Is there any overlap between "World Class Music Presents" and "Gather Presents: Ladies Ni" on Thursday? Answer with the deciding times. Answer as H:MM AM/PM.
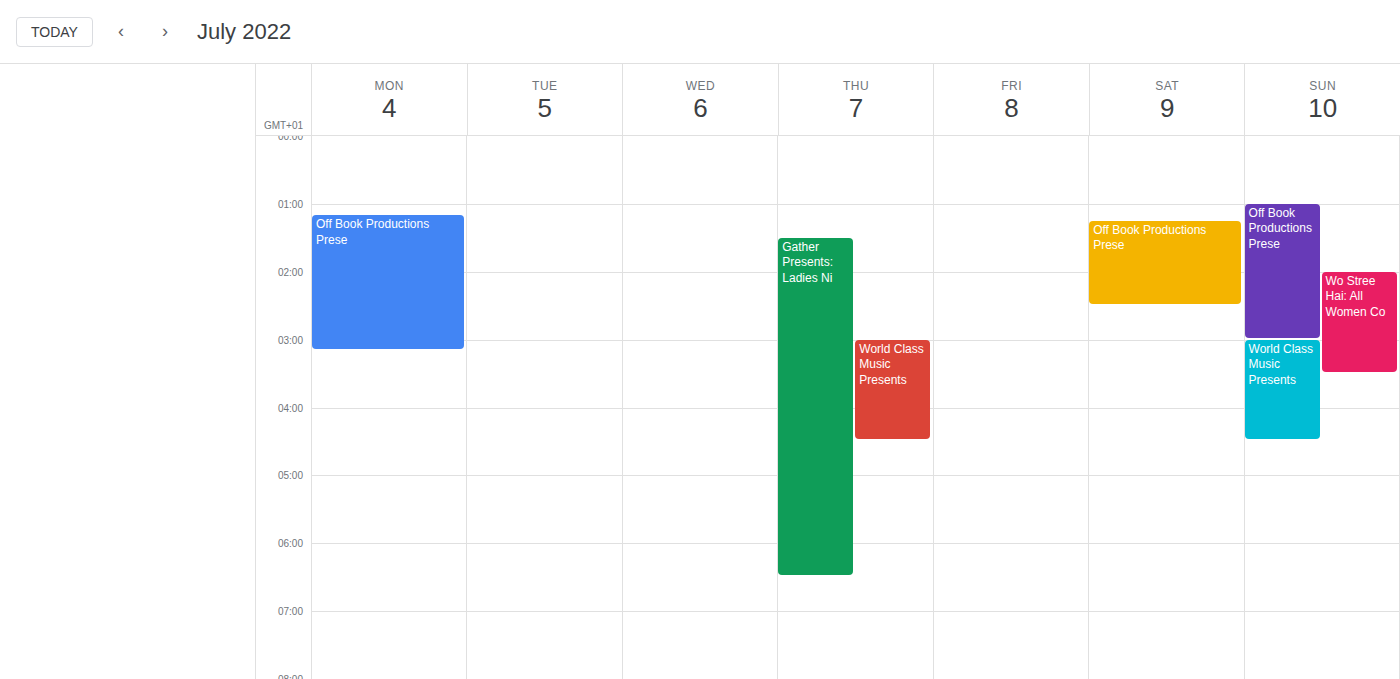
"World Class Music Presents" runs 3:00 AM to 4:30 AM, inside "Gather Presents: Ladies Ni" -- they overlap.